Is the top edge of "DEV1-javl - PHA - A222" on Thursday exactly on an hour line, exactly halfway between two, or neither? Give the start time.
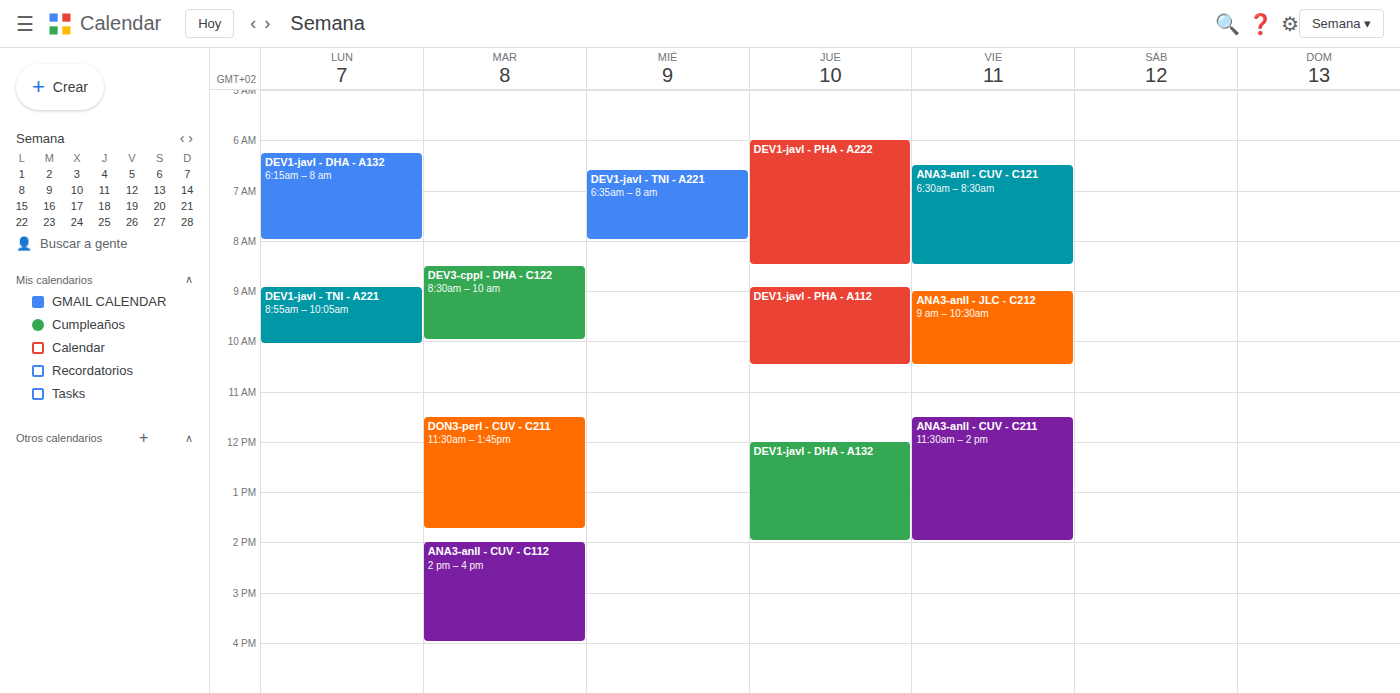
6:00 AM -- exactly on the 6 AM line.